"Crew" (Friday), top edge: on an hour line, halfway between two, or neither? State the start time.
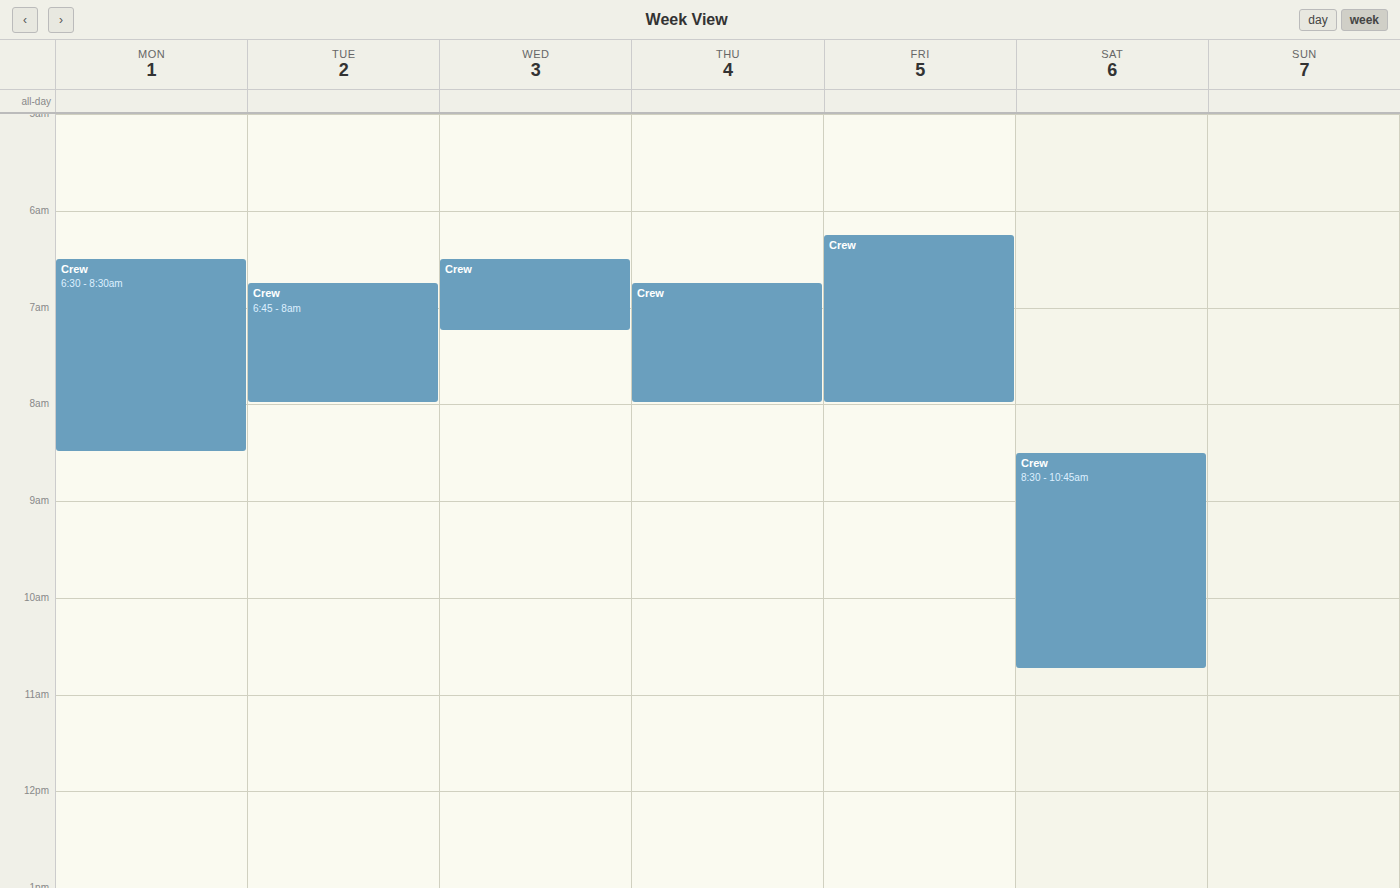
6:15 AM -- neither: a quarter of the way from the 6 AM line to the 7 AM line.